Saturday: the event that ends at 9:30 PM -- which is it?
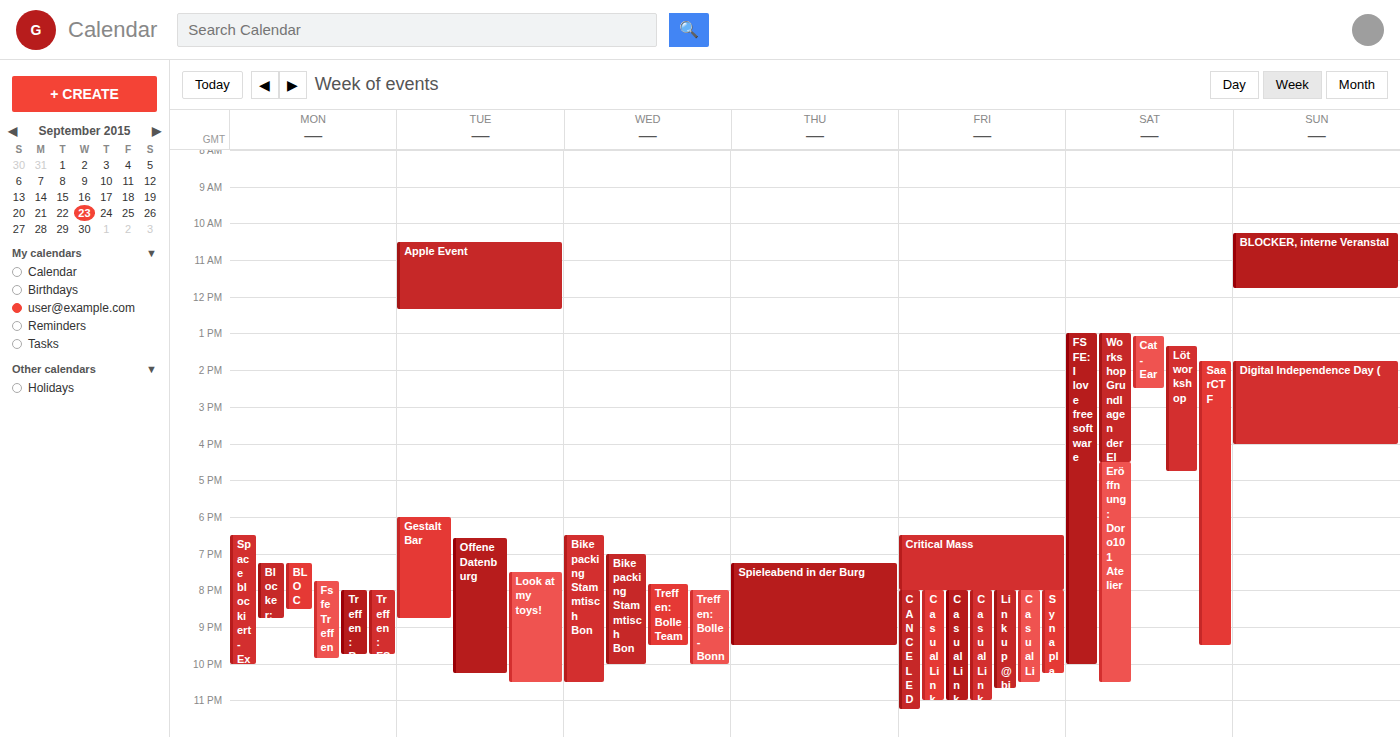
"SaarCTF"